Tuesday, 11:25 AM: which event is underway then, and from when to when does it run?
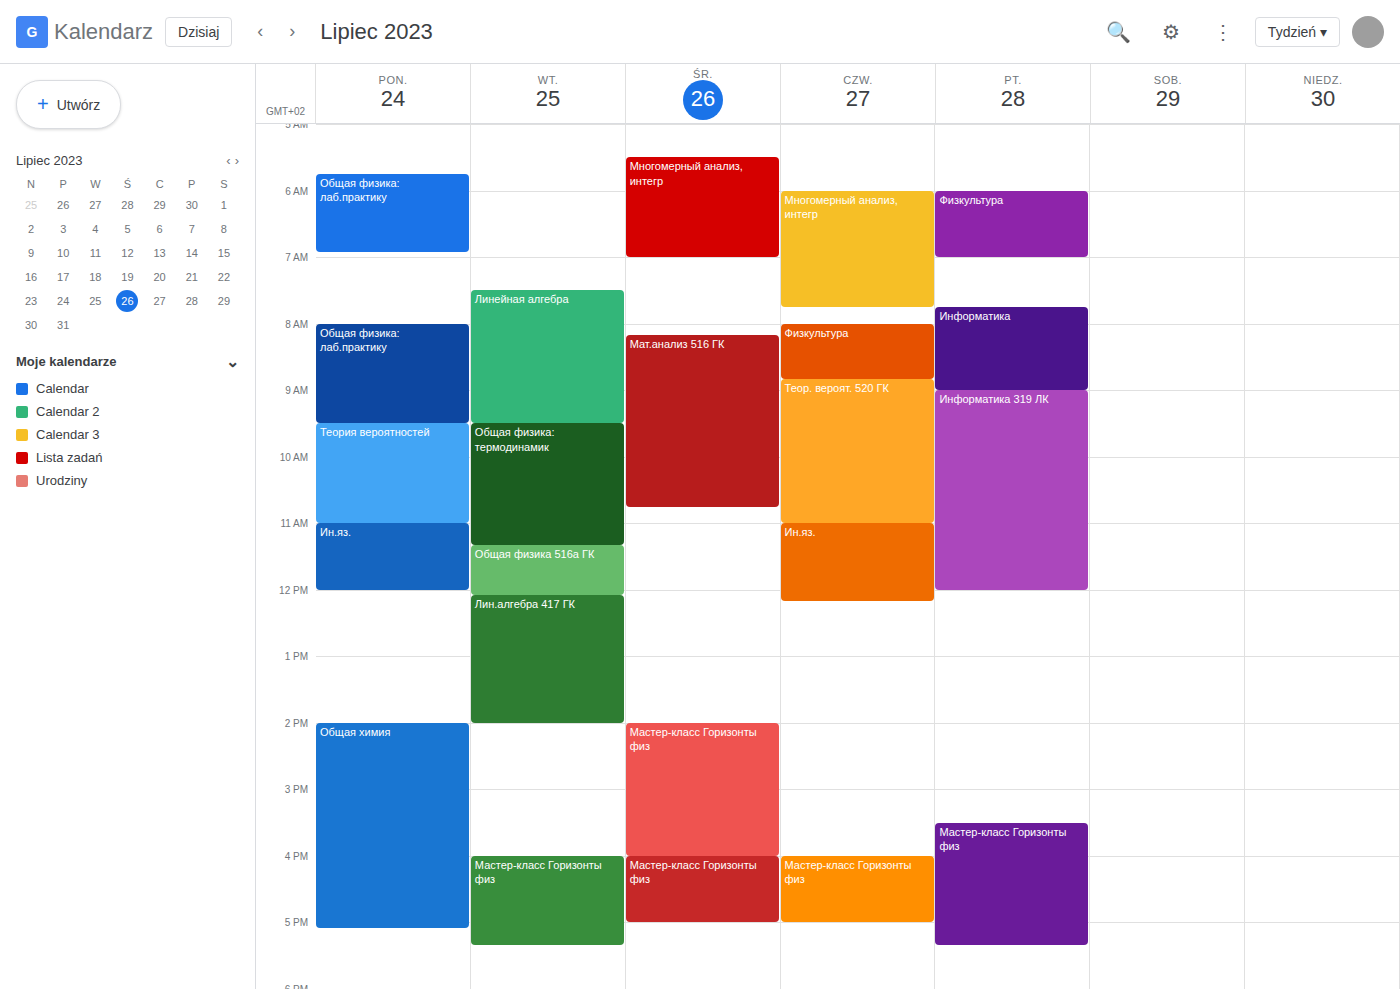
"Общая физика 516а ГК", 11:20 AM to 12:05 PM